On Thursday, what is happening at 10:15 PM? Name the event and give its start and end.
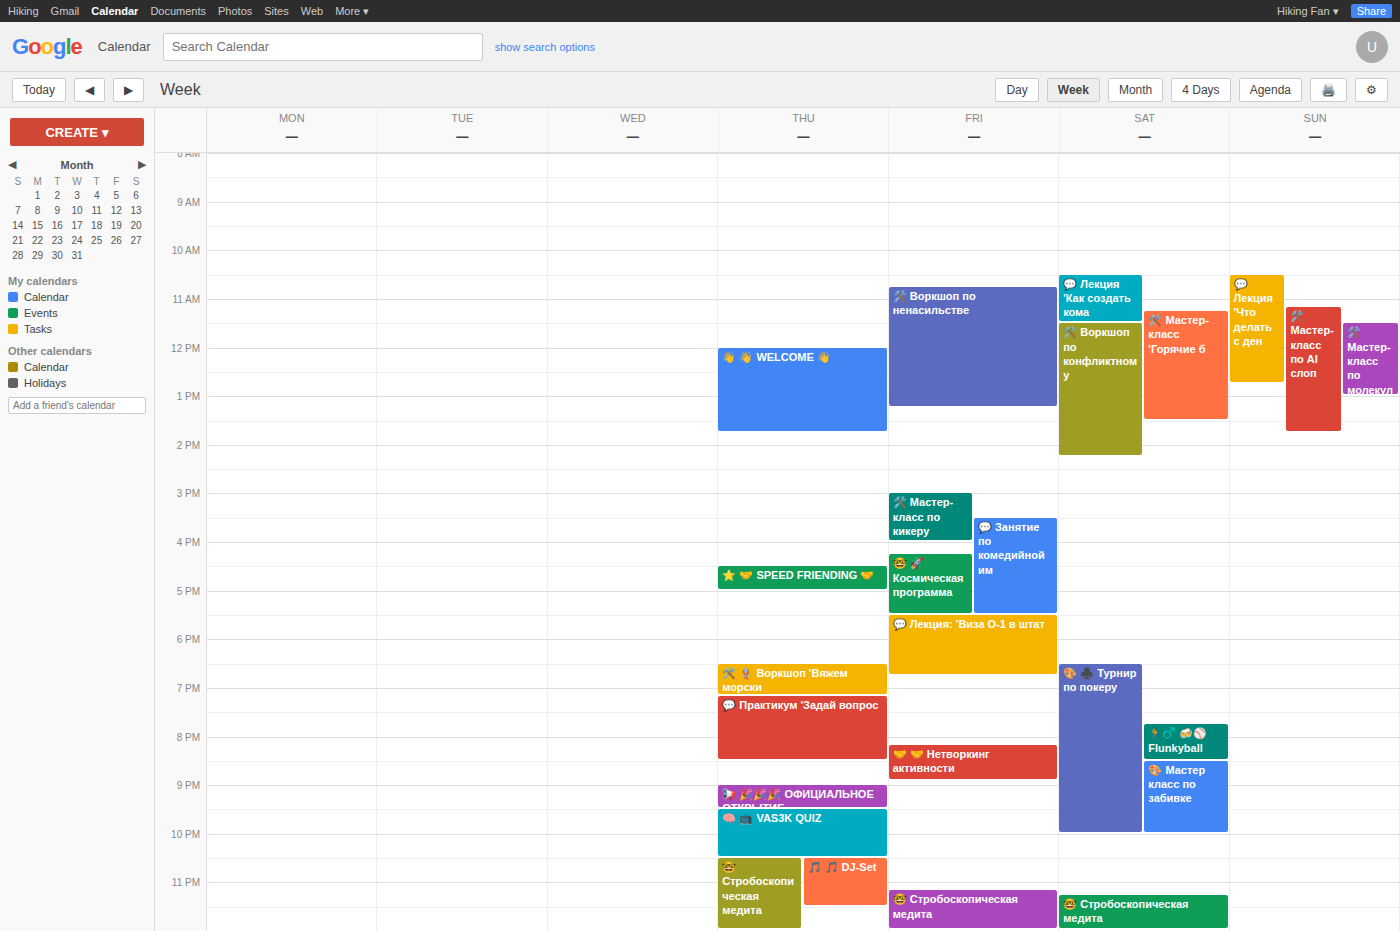
"🧠 📺 VAS3K QUIZ", 9:30 PM to 10:30 PM